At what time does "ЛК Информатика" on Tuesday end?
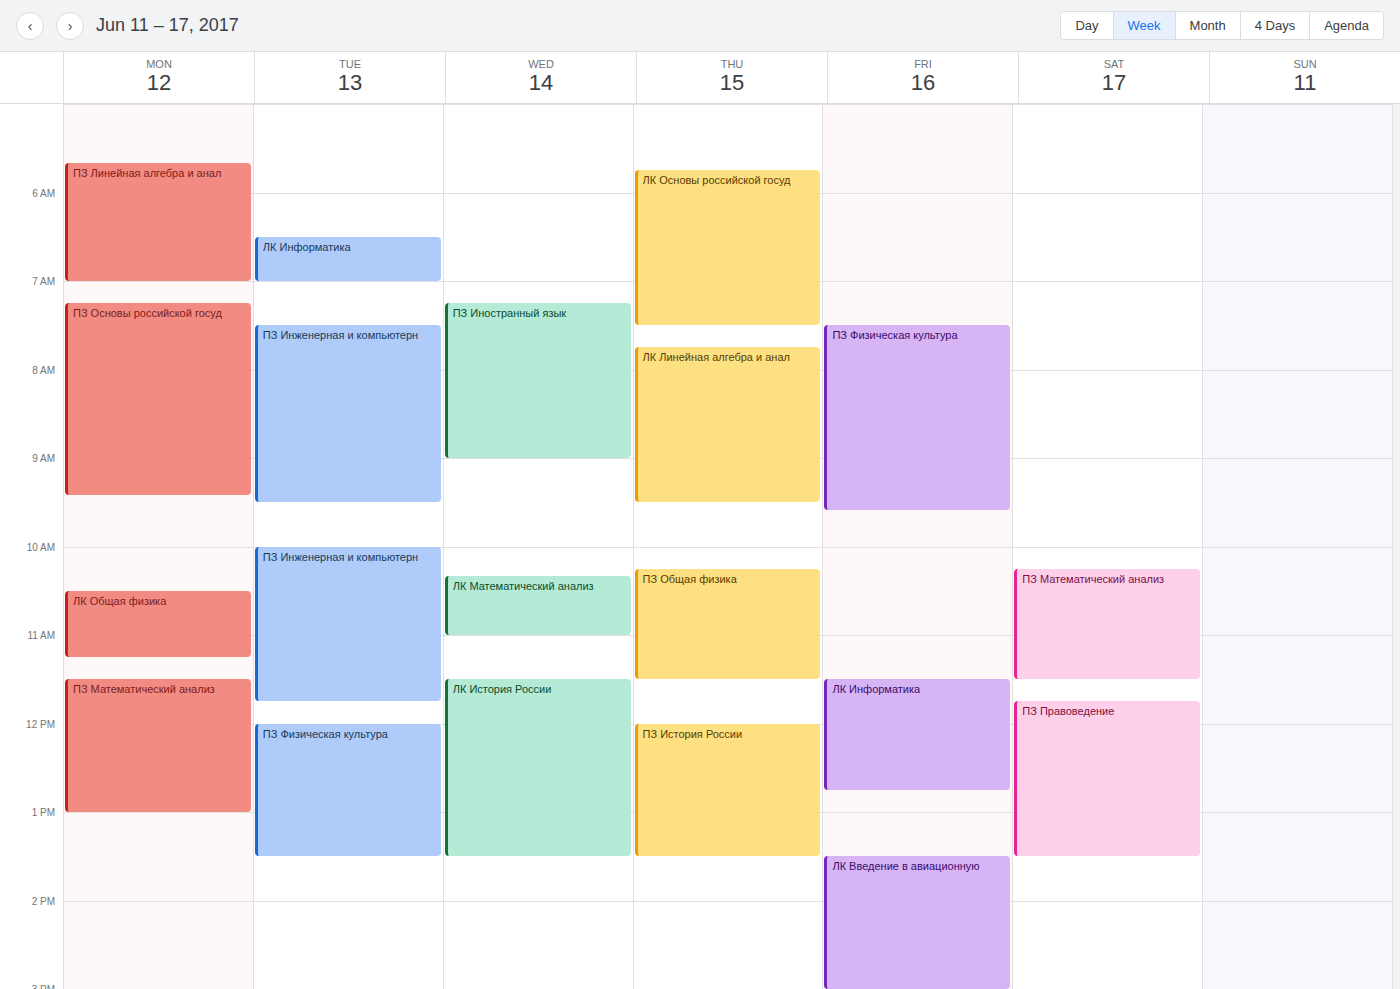
07:00